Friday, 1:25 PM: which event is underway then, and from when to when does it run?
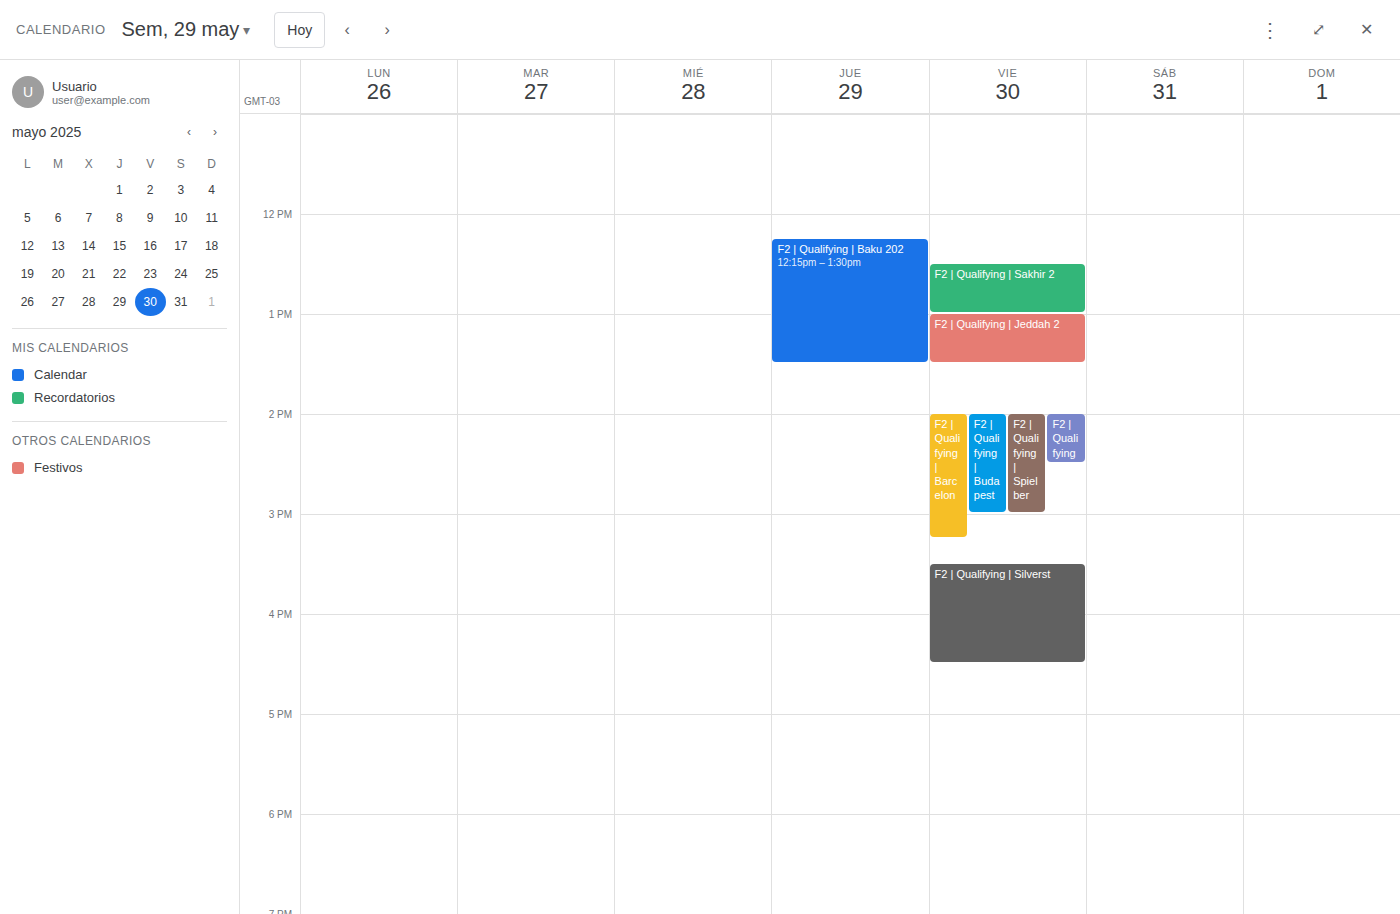
"F2 | Qualifying | Jeddah 2", 1:00 PM to 1:30 PM